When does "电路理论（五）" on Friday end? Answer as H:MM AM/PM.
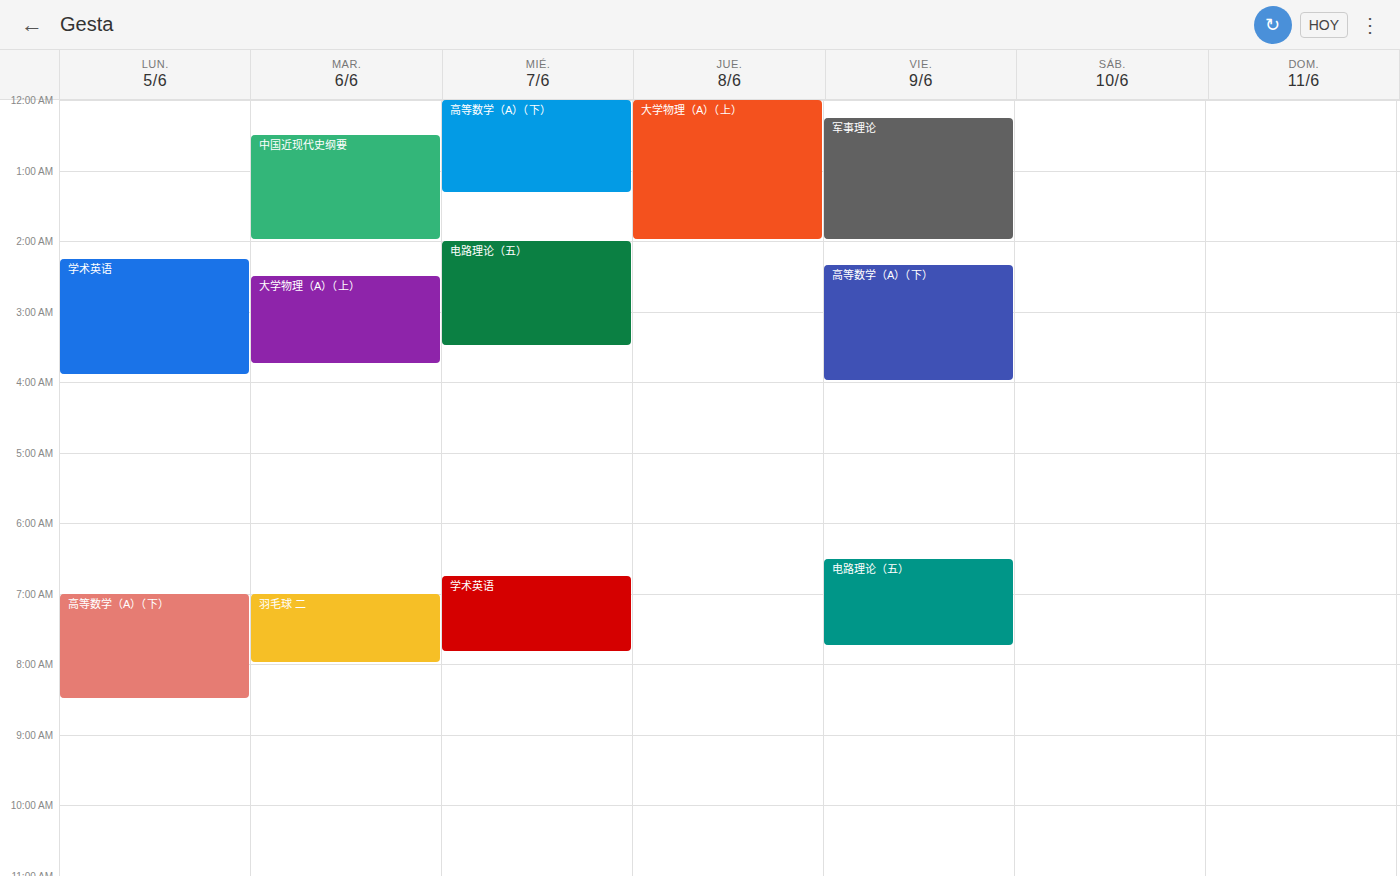
7:45 AM